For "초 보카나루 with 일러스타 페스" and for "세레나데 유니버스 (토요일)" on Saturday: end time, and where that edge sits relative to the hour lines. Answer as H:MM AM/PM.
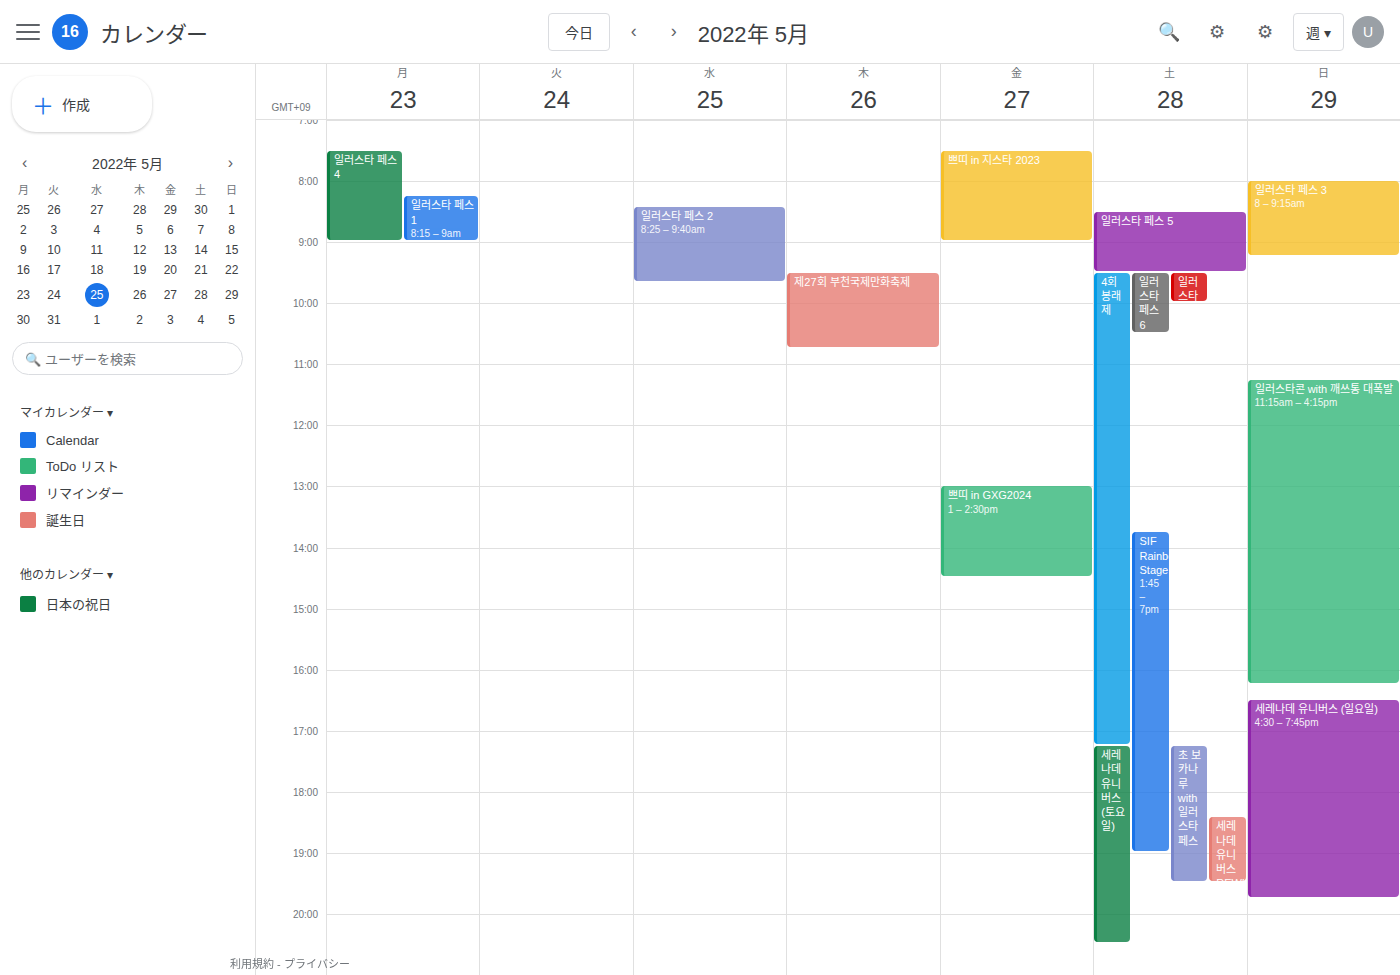
"초 보카나루 with 일러스타 페스": 7:30 PM, halfway between the 7 PM and 8 PM lines. "세레나데 유니버스 (토요일)": 8:30 PM, halfway between the 8 PM and 9 PM lines.